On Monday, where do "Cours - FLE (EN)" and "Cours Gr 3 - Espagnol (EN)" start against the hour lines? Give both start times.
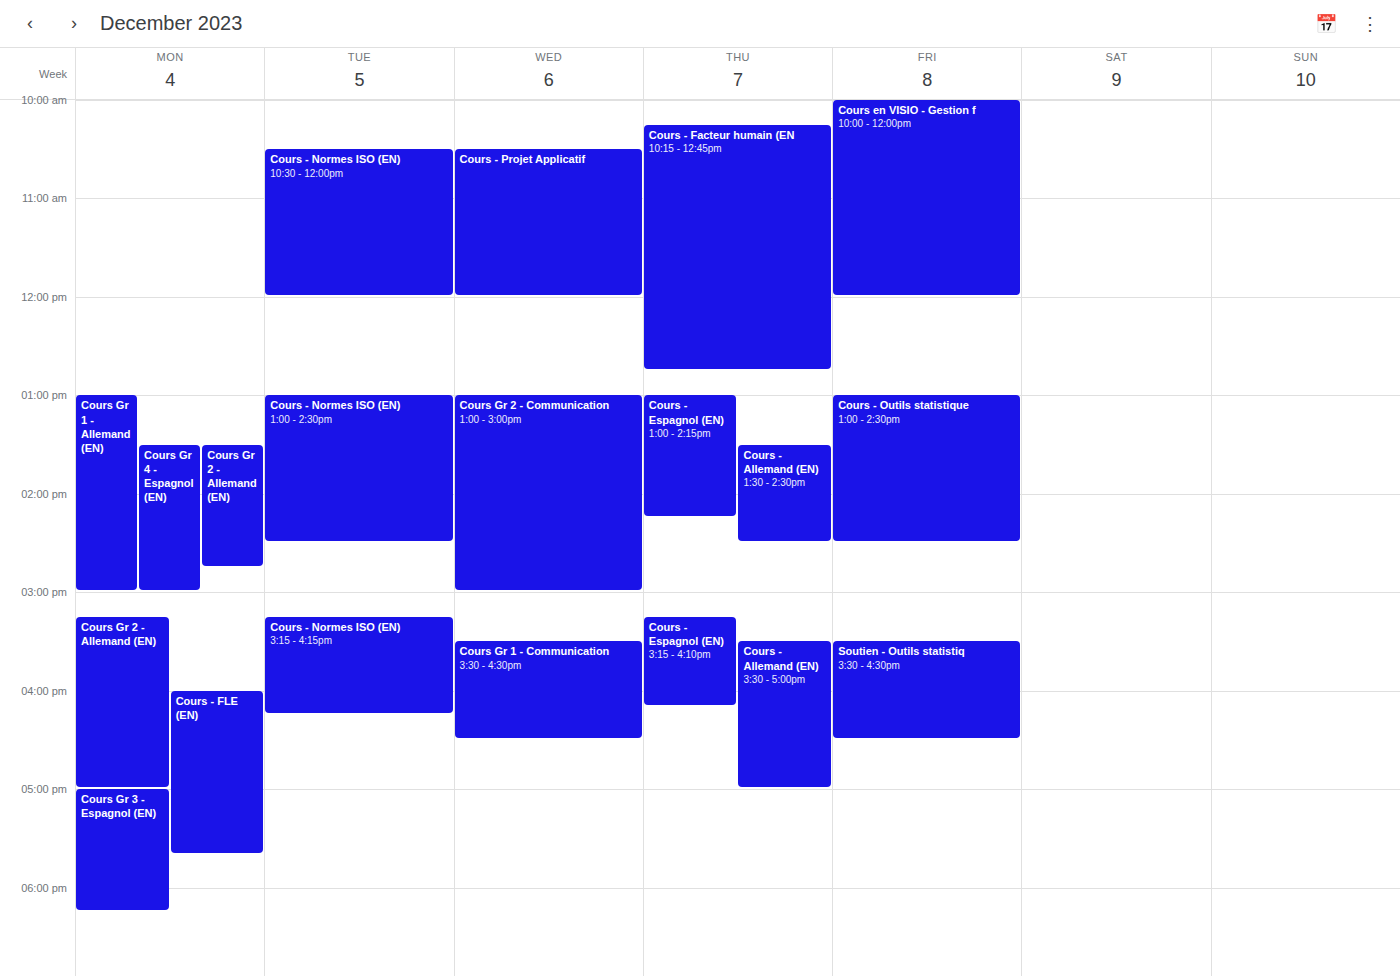
"Cours - FLE (EN)": 4:00 PM, exactly on the 4 PM line. "Cours Gr 3 - Espagnol (EN)": 5:00 PM, exactly on the 5 PM line.